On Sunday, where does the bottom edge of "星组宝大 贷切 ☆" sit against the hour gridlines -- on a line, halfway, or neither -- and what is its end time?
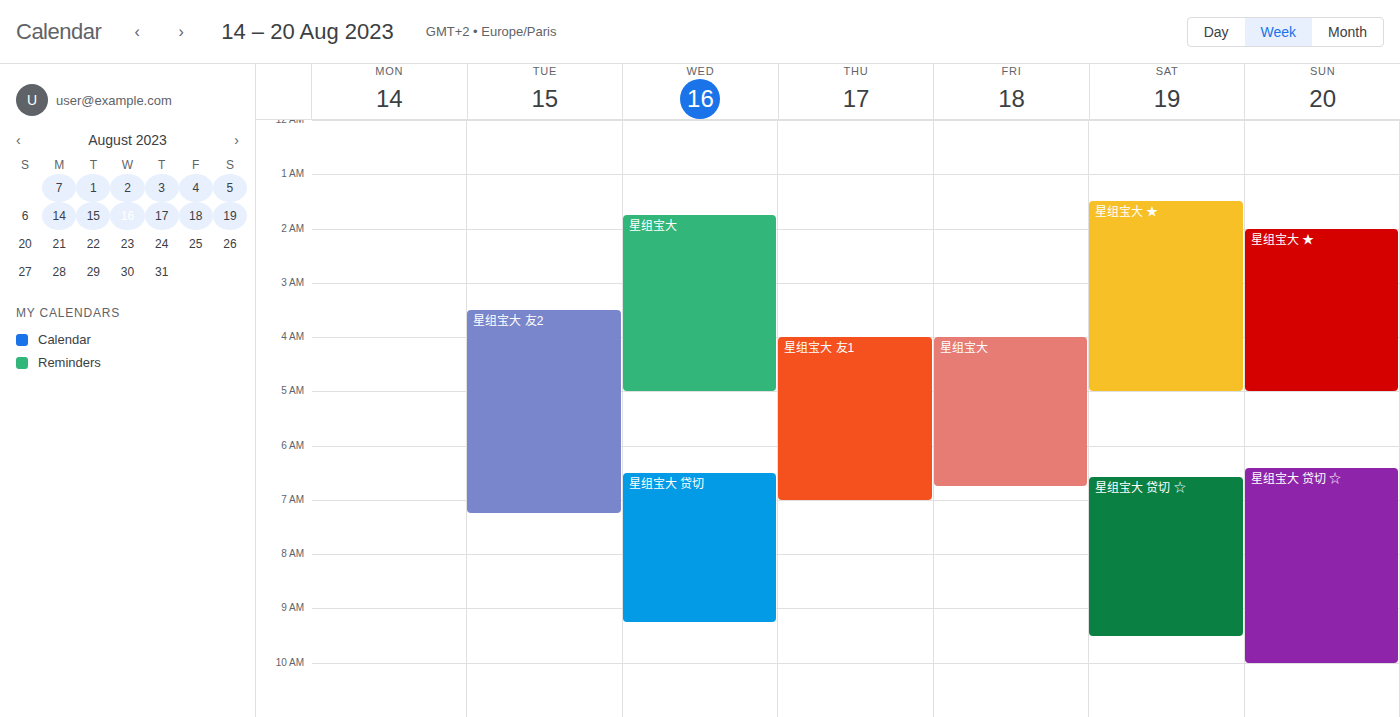
10:00 AM -- exactly on the 10 AM line.